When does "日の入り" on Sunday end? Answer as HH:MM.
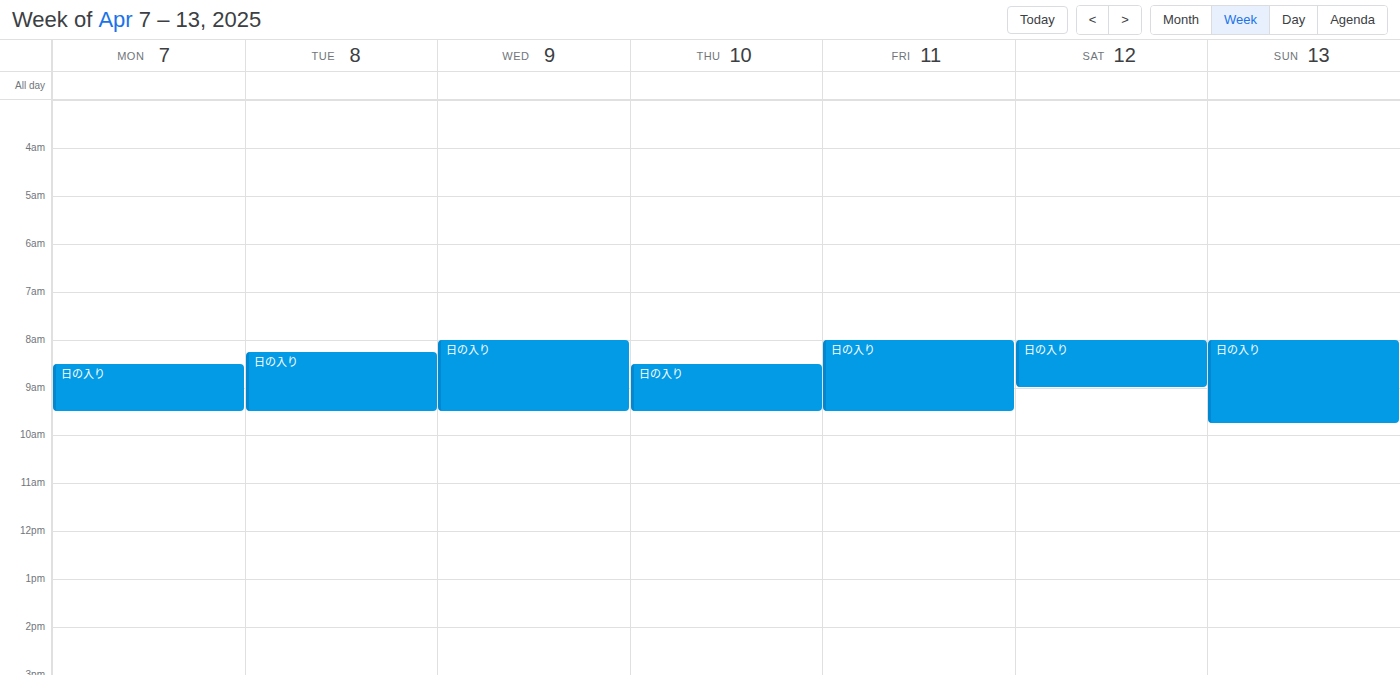
09:45